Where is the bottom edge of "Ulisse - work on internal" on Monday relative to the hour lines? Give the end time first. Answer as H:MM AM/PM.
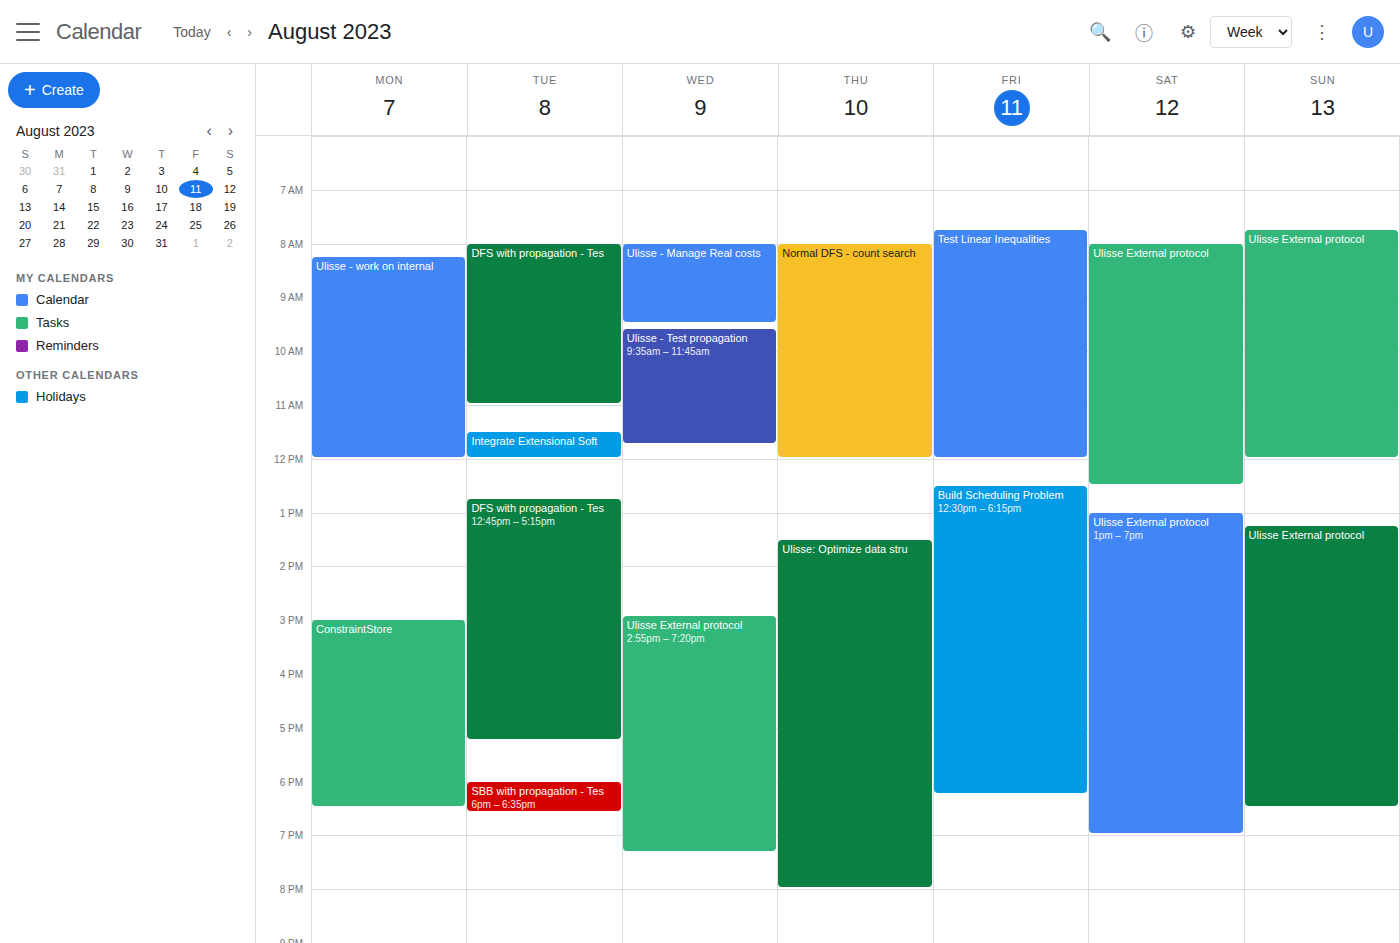
12:00 PM -- exactly on the 12 PM line.